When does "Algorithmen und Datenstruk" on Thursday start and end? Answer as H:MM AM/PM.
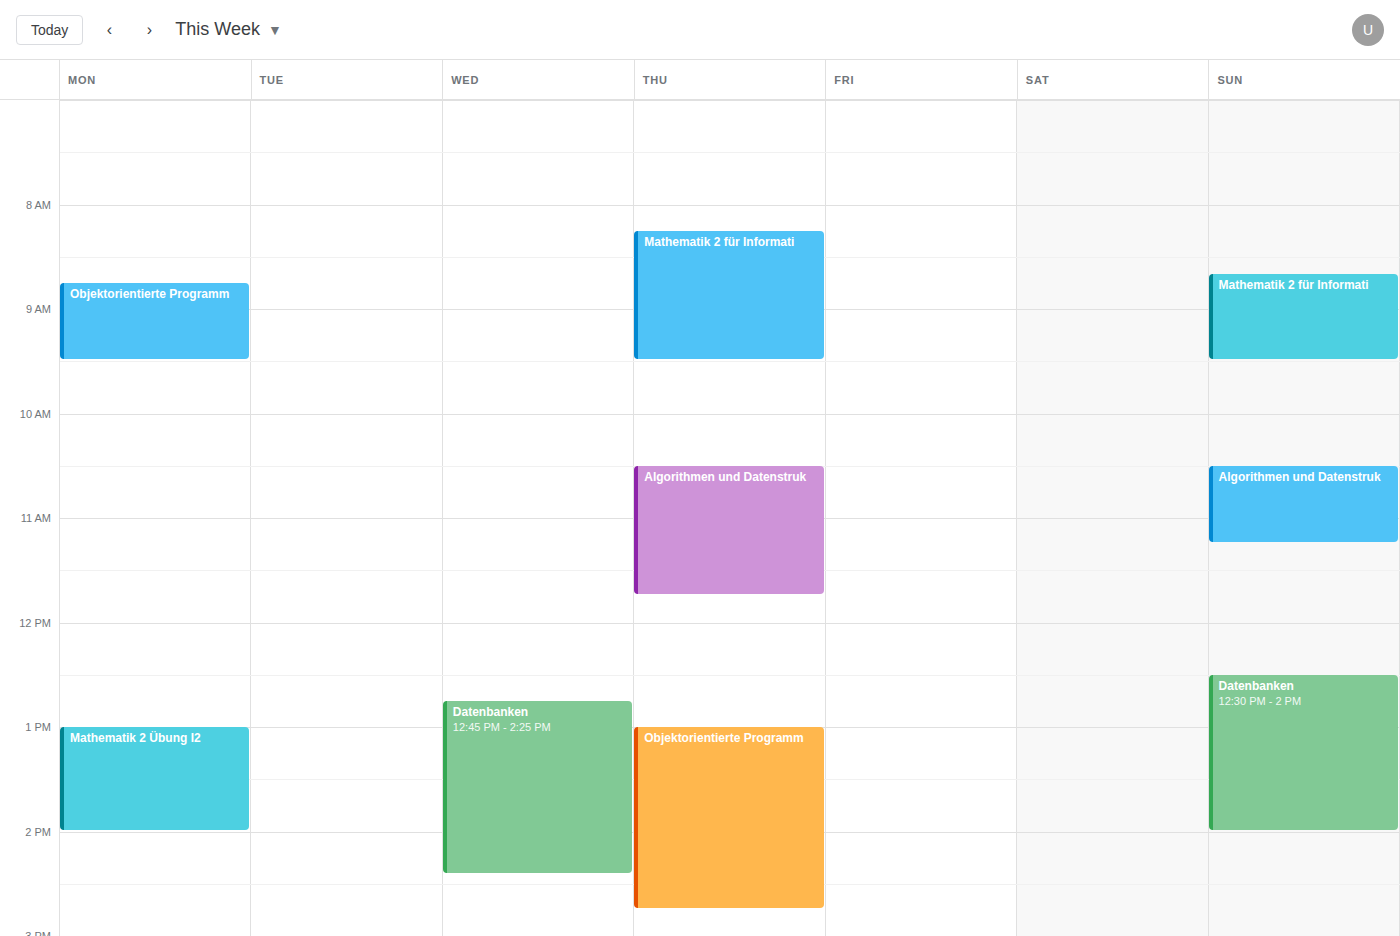
10:30 AM to 11:45 AM